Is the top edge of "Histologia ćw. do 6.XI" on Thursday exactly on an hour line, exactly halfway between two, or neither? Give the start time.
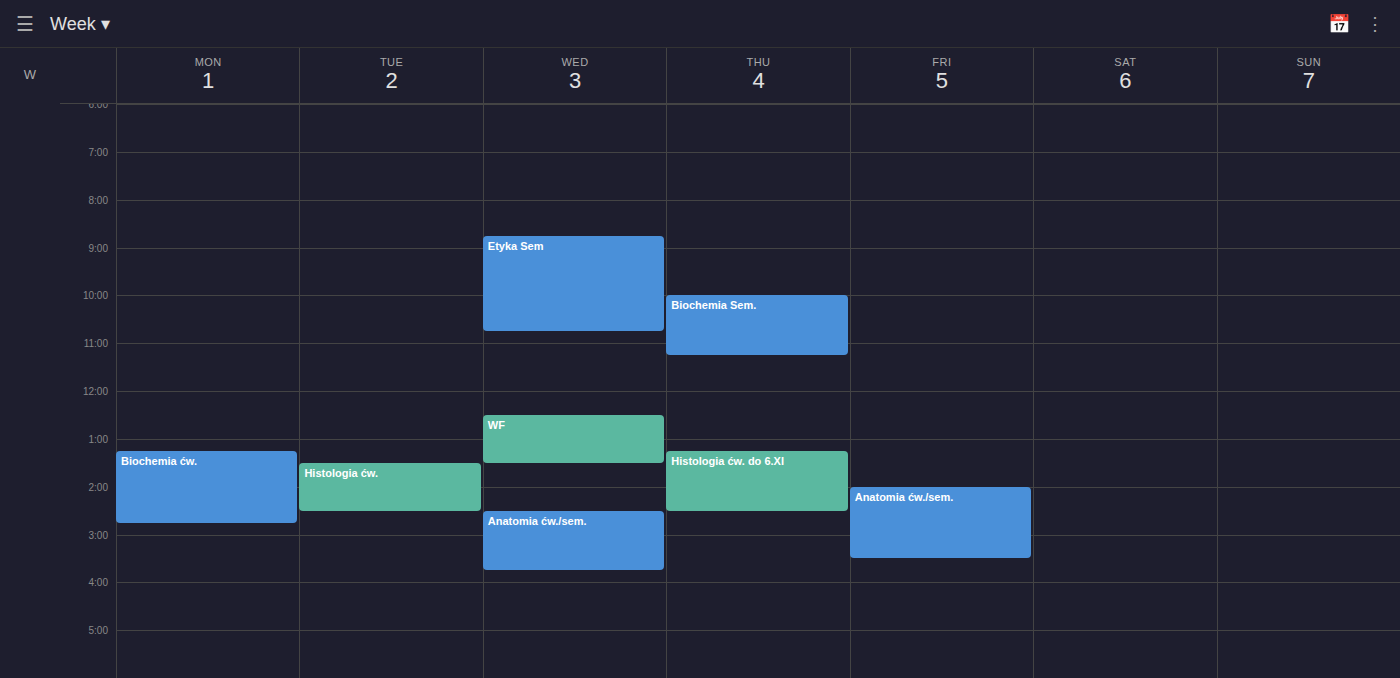
1:15 PM -- neither: a quarter of the way from the 1 PM line to the 2 PM line.